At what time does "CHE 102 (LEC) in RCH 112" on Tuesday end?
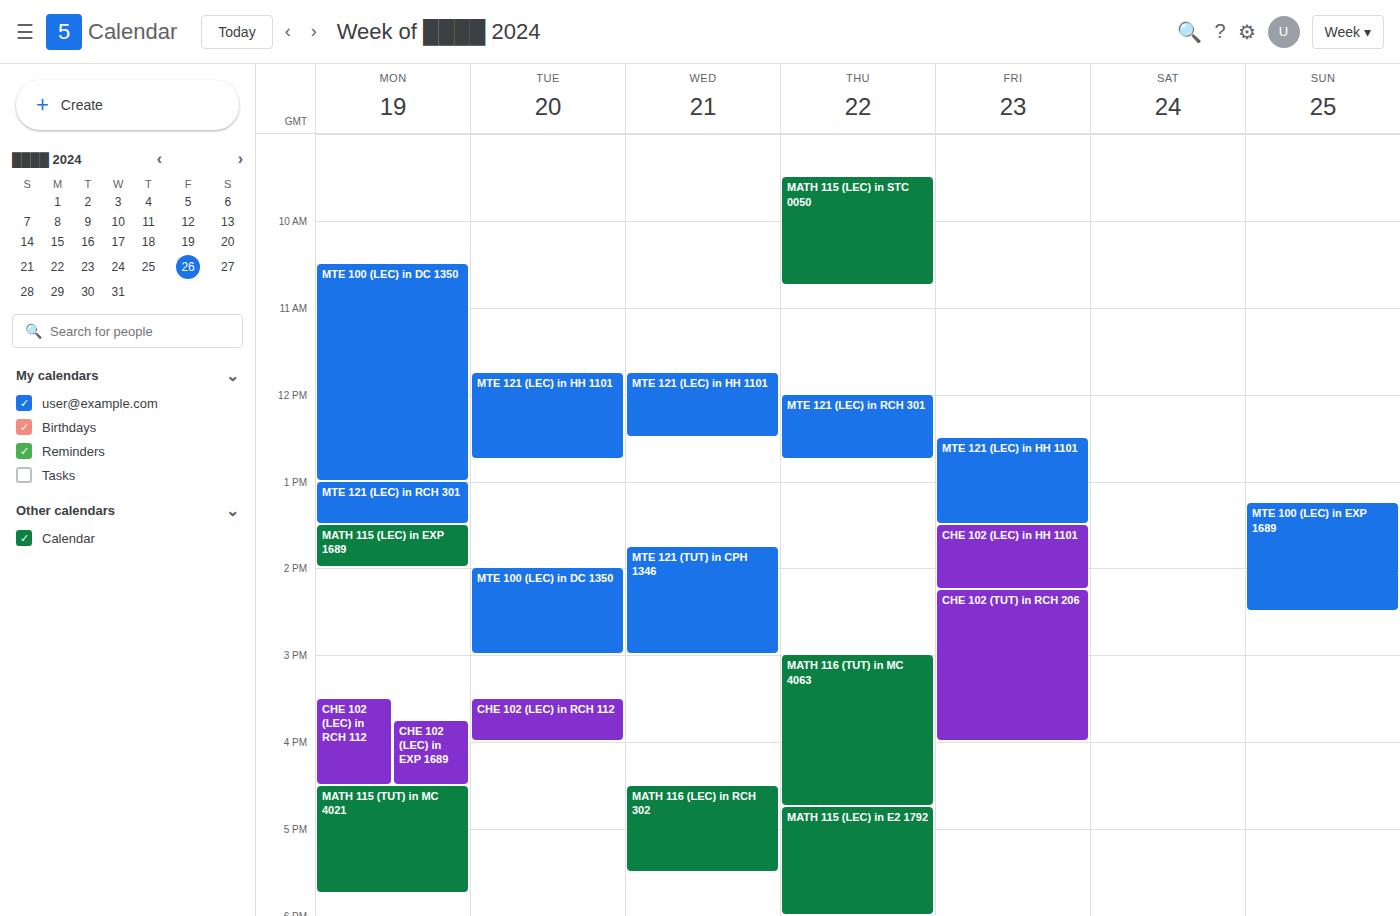
4:00 PM